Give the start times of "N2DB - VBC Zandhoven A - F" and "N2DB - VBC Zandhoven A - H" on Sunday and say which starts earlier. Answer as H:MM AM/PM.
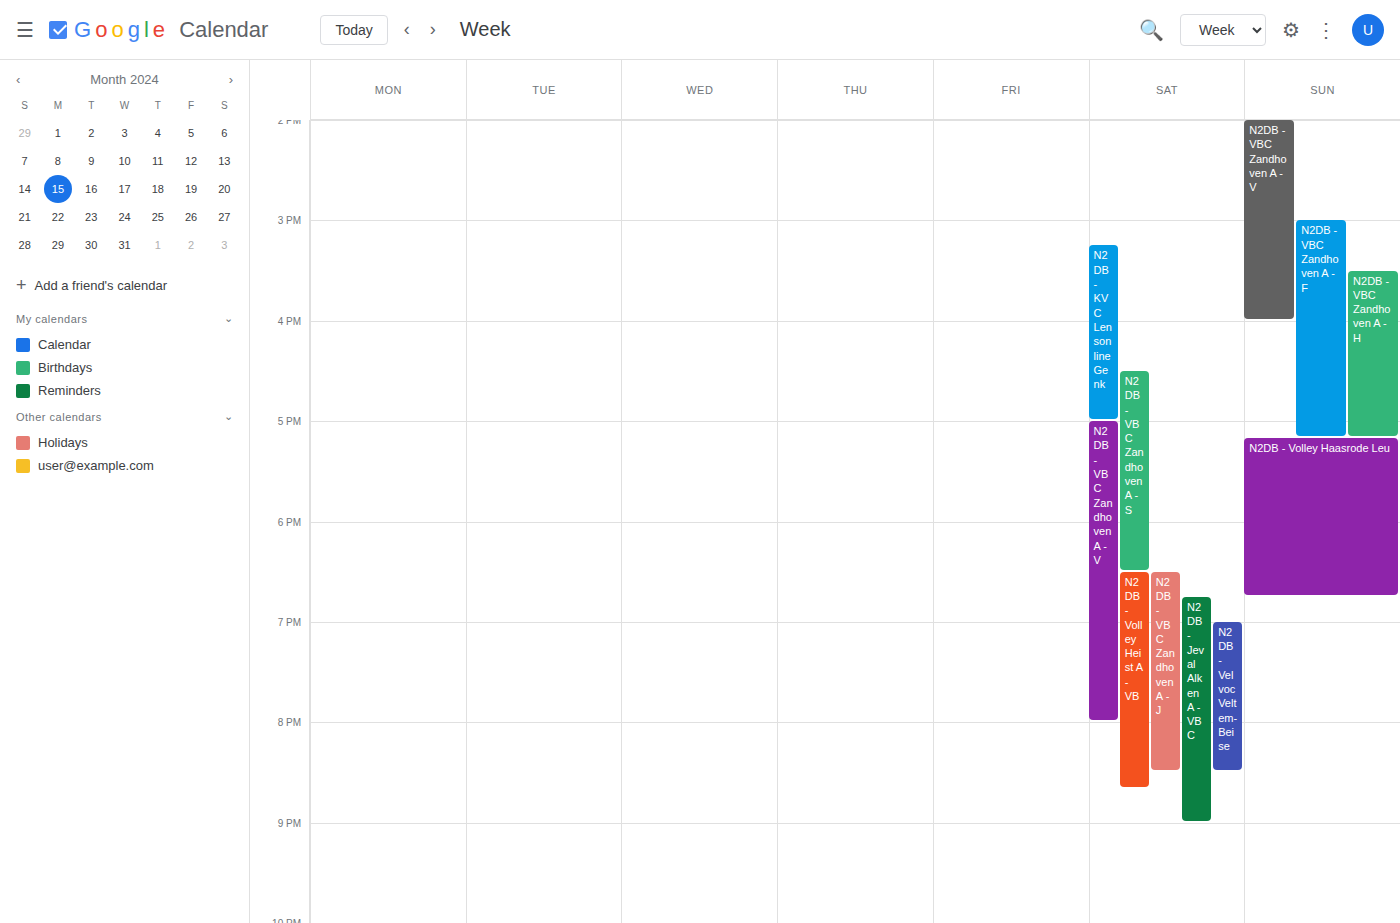
"N2DB - VBC Zandhoven A - F" 3:00 PM; "N2DB - VBC Zandhoven A - H" 3:30 PM.